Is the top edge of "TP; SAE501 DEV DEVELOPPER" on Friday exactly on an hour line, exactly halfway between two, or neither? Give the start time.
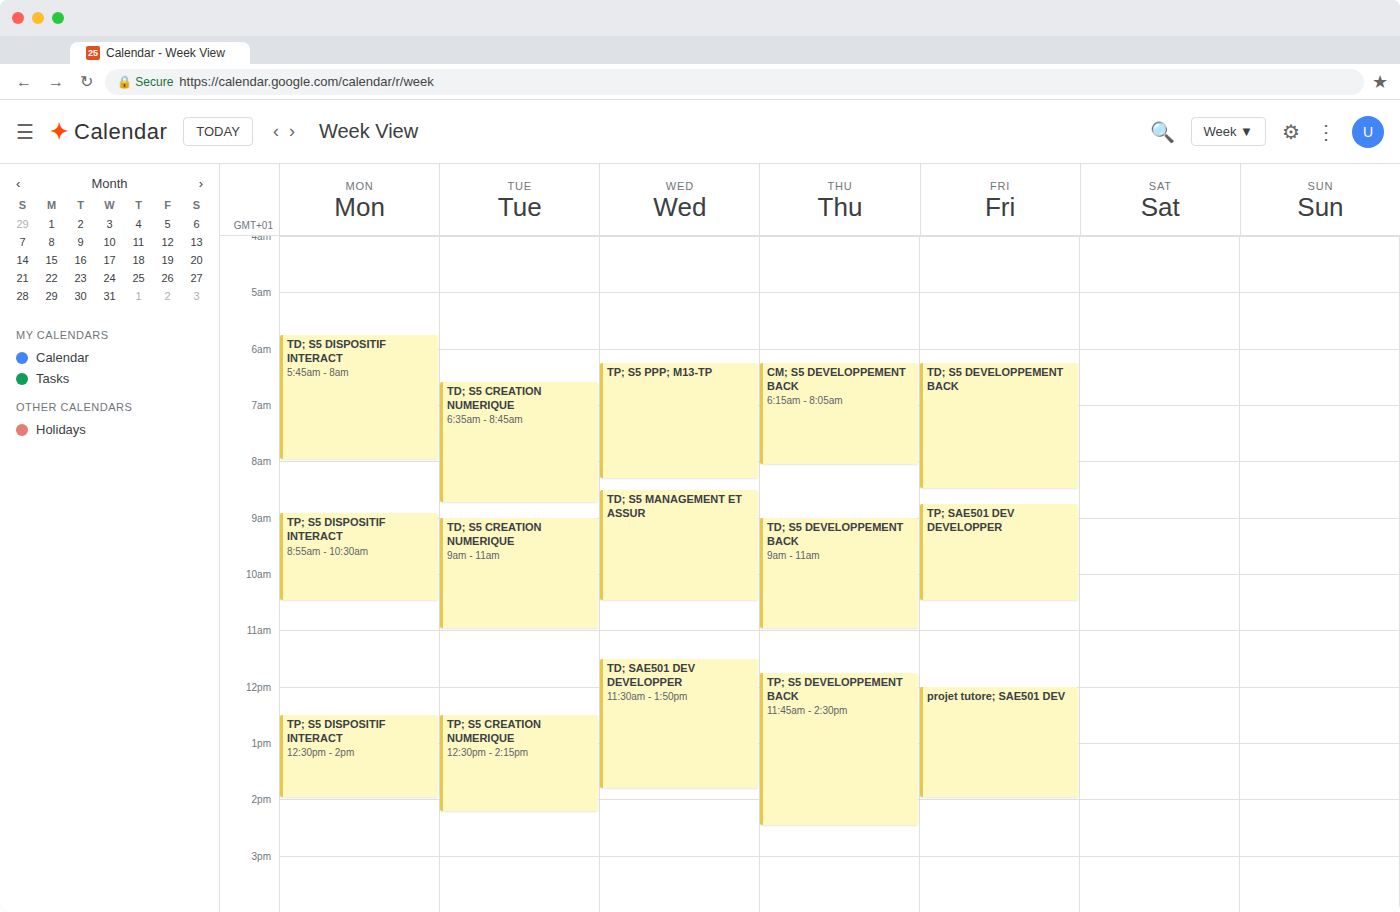
8:45 AM -- neither: three quarters of the way from the 8 AM line to the 9 AM line.